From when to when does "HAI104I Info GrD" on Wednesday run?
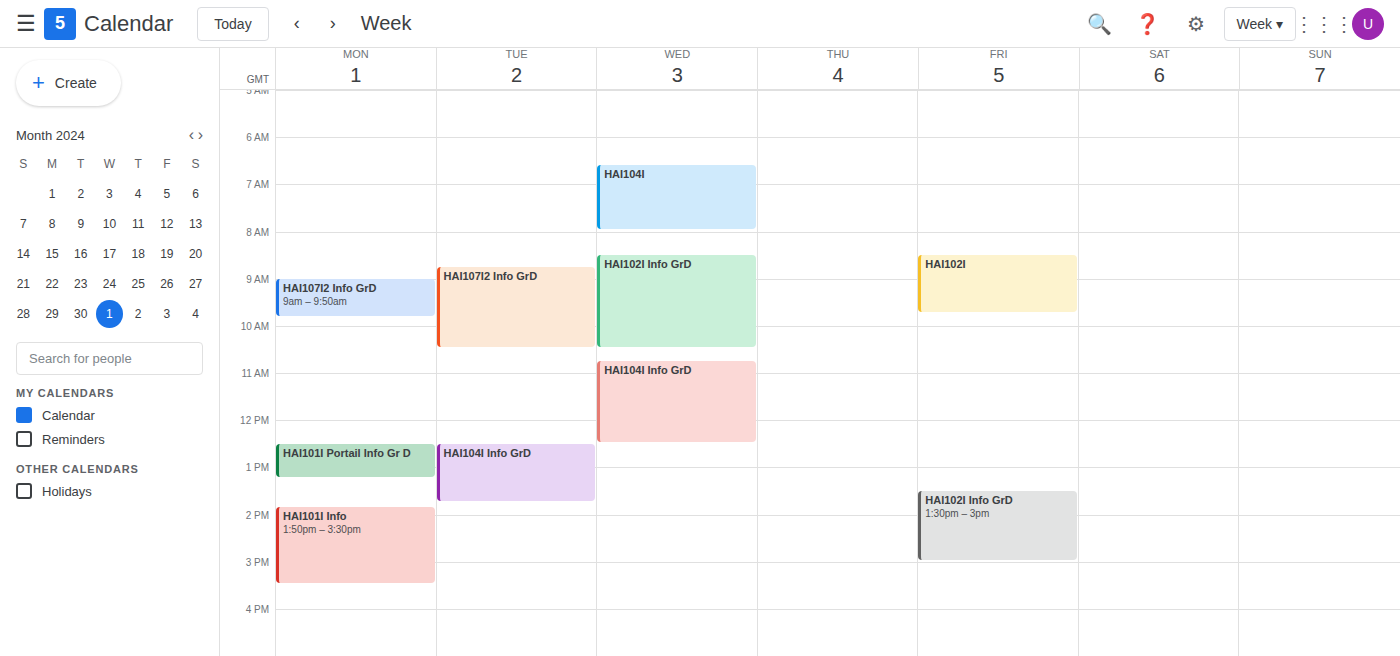
10:45 AM to 12:30 PM